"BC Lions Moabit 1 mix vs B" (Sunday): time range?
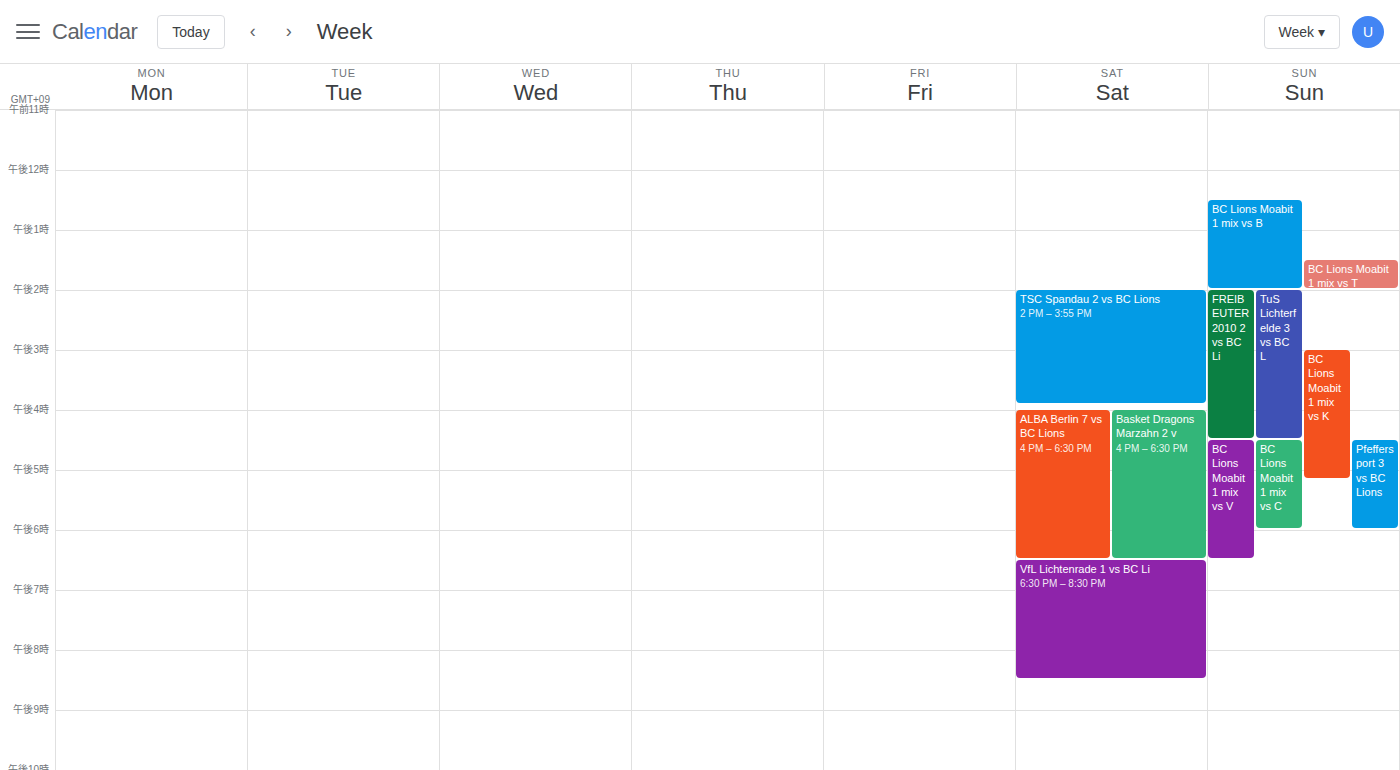
12:30 PM to 2:00 PM